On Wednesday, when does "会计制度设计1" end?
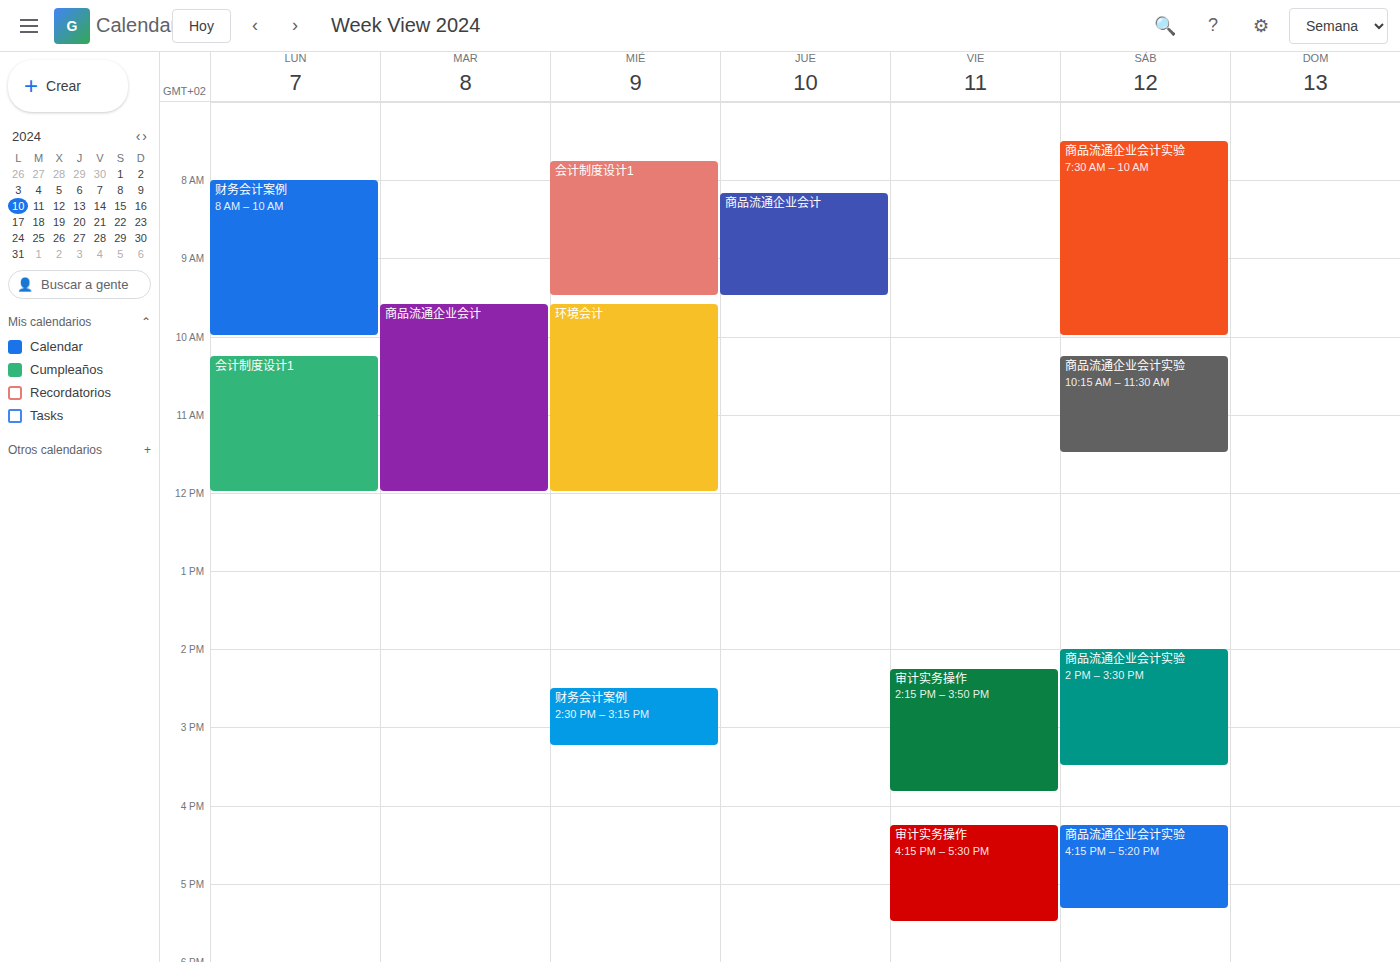
9:30 AM